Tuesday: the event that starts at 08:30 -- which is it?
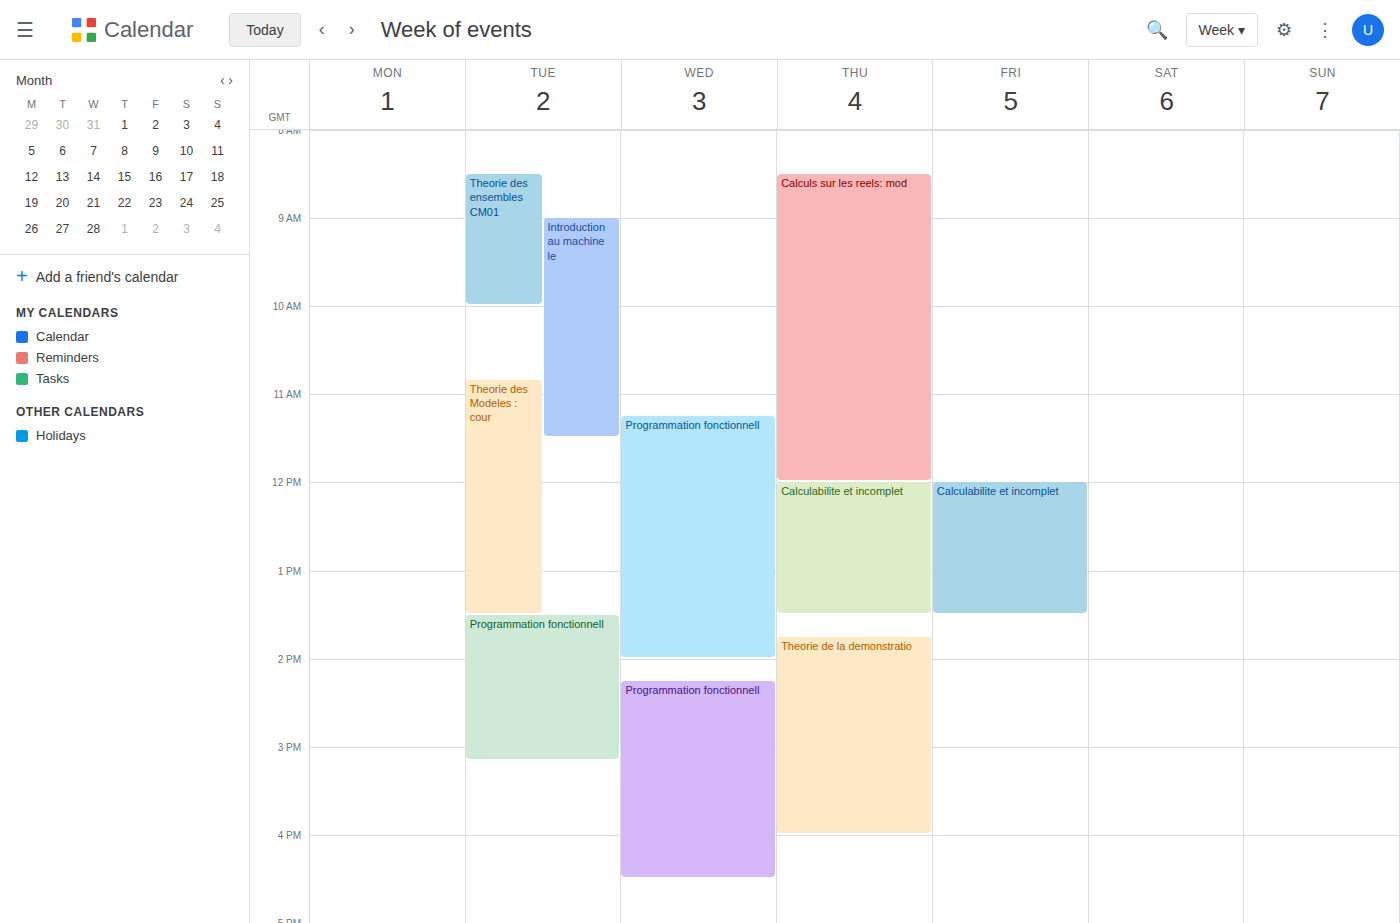
"Theorie des ensembles CM01"